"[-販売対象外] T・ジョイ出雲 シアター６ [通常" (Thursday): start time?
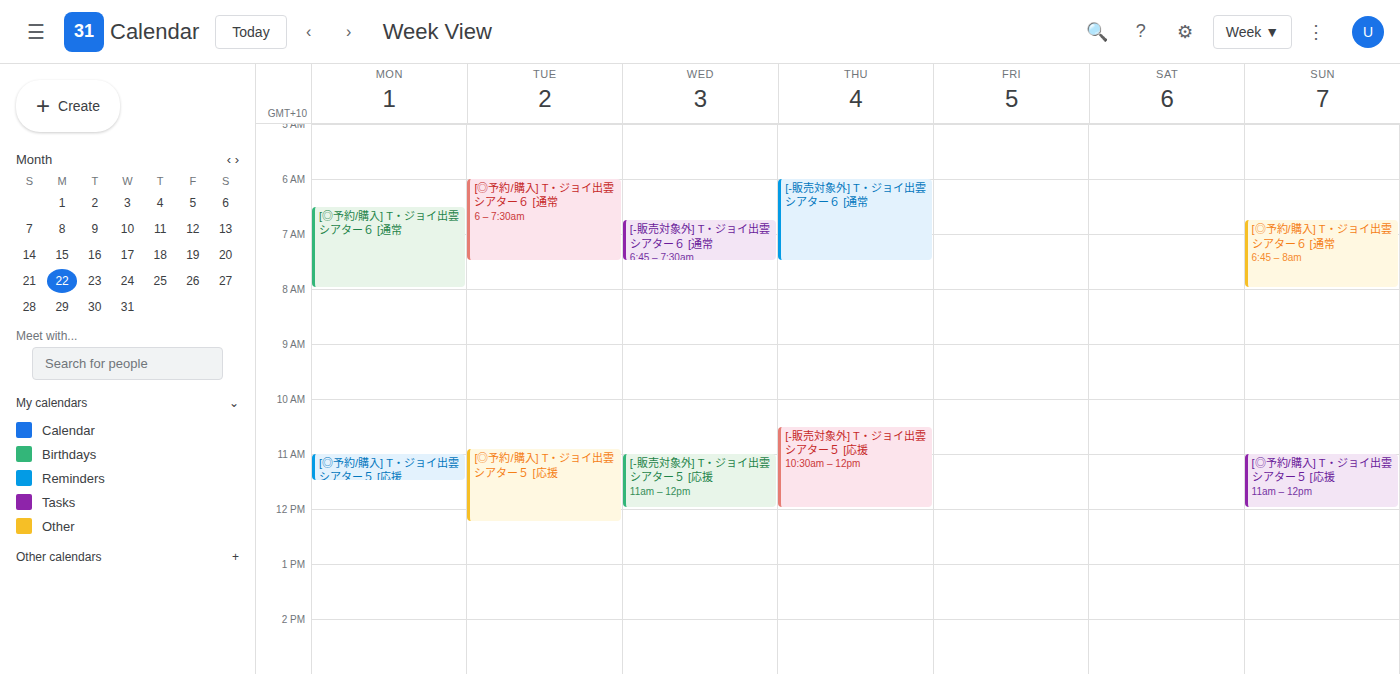
6:00 AM